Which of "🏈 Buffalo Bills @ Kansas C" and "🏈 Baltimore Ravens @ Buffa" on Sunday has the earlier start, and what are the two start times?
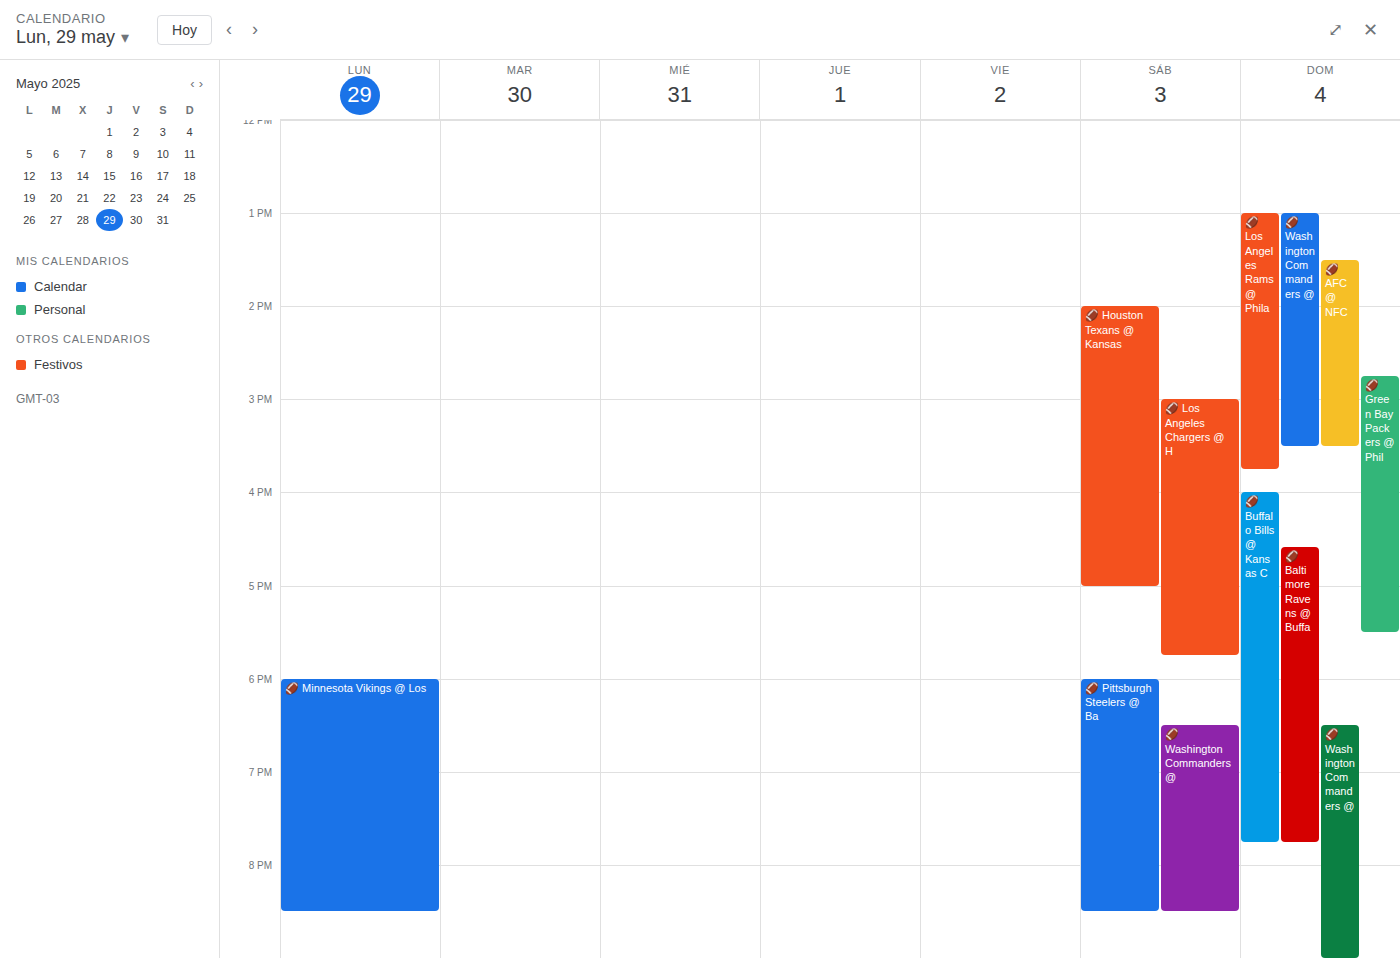
"🏈 Buffalo Bills @ Kansas C" 16:00; "🏈 Baltimore Ravens @ Buffa" 16:35.